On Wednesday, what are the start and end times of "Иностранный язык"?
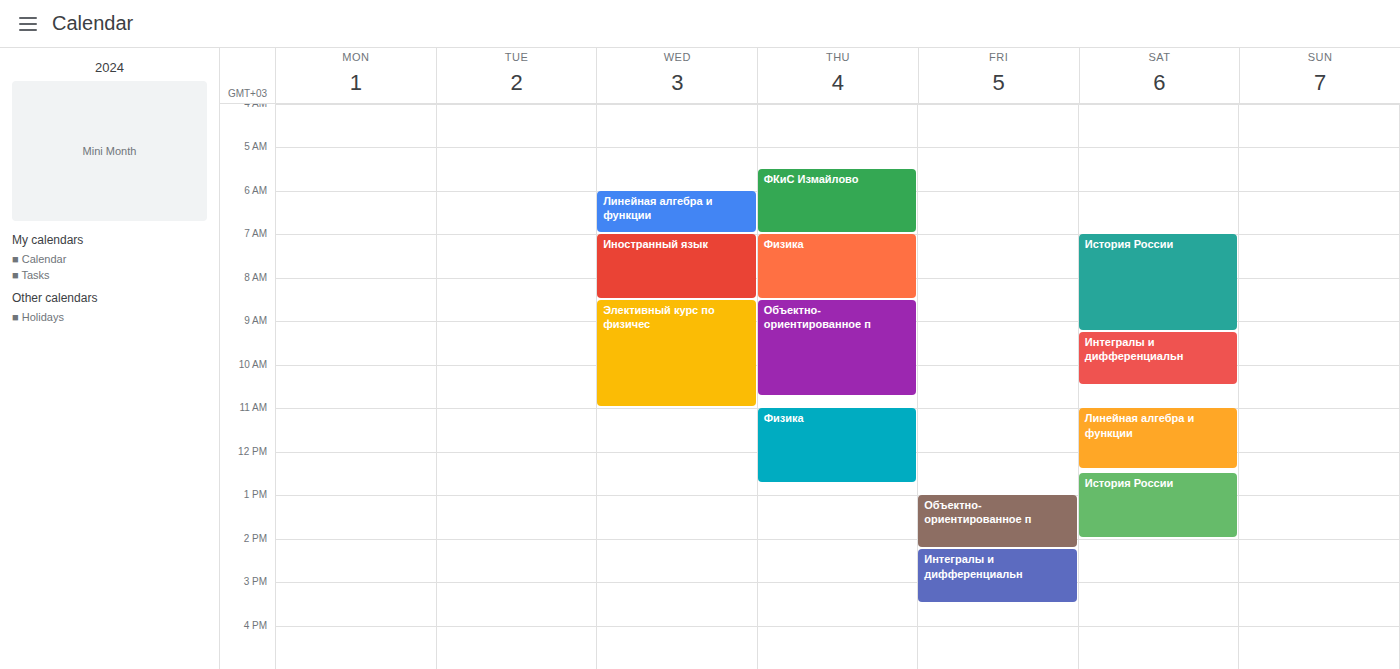
7:00 AM to 8:30 AM